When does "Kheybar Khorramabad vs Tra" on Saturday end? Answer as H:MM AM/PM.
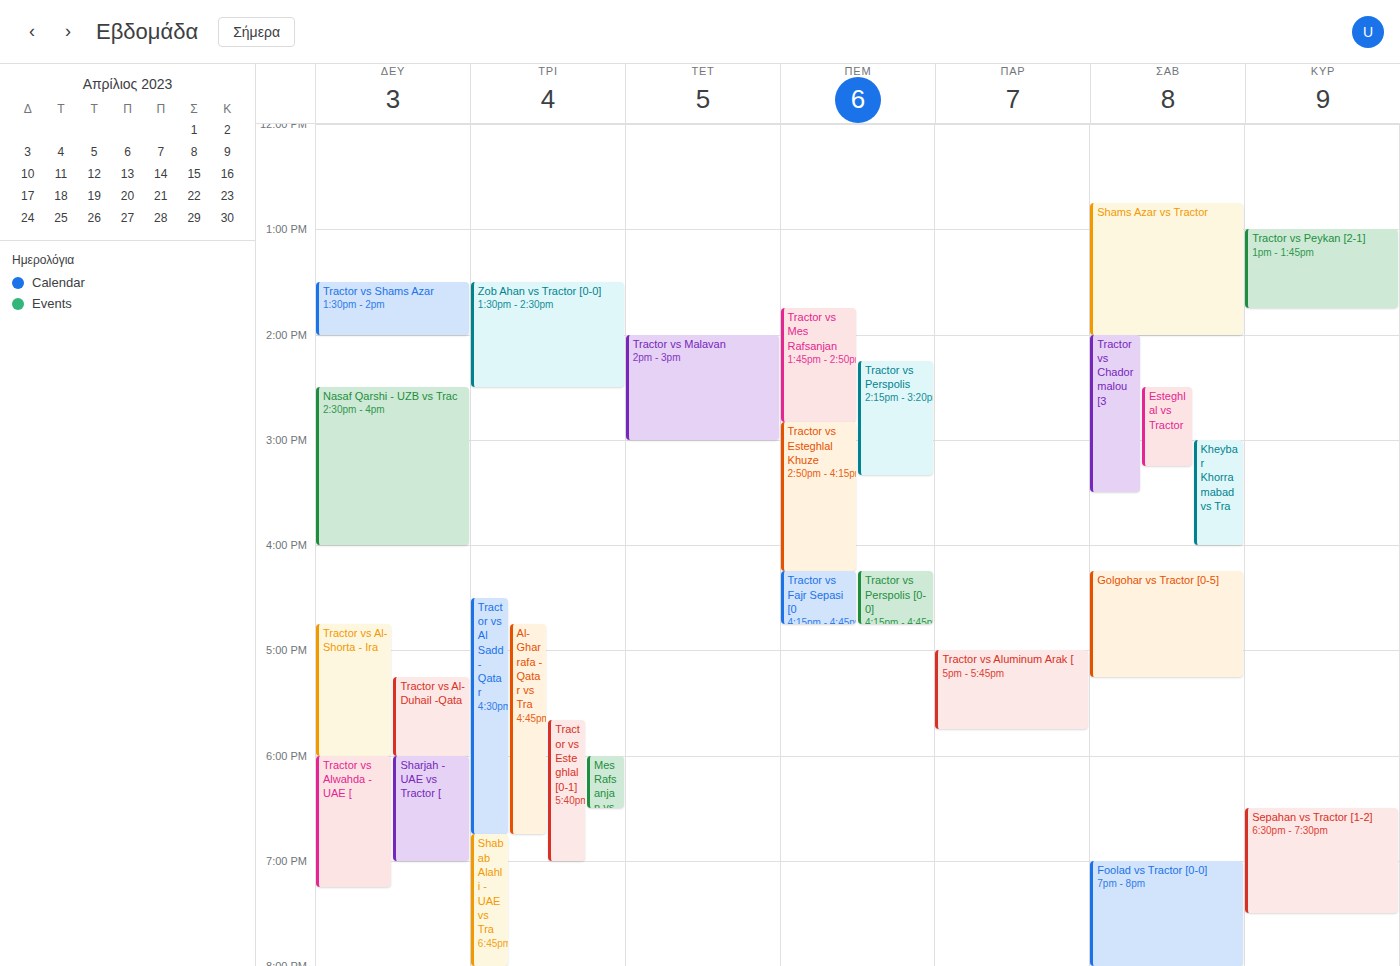
4:00 PM